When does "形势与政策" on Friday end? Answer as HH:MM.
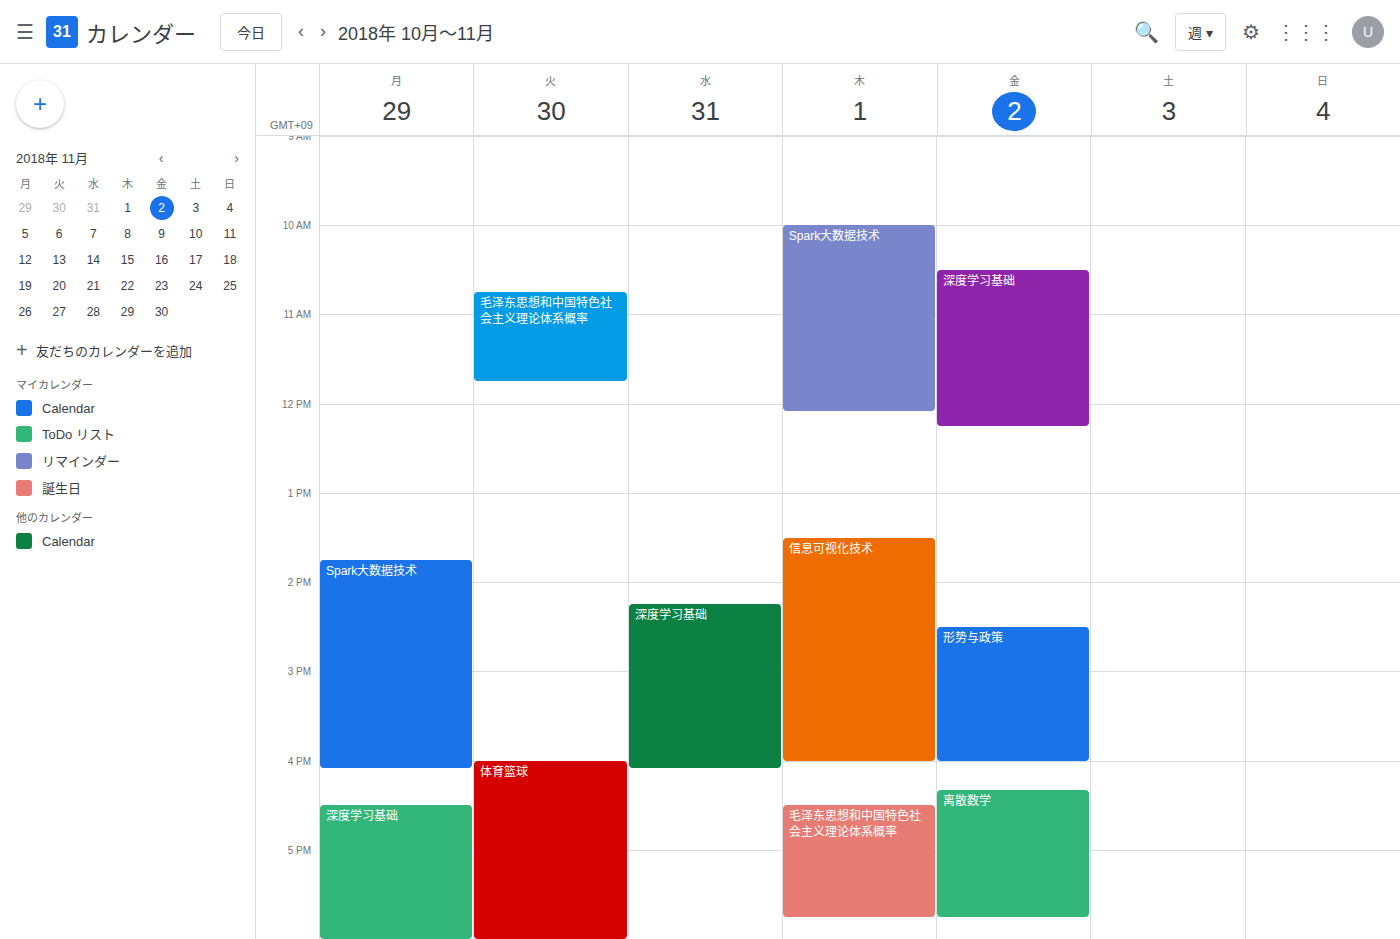
16:00